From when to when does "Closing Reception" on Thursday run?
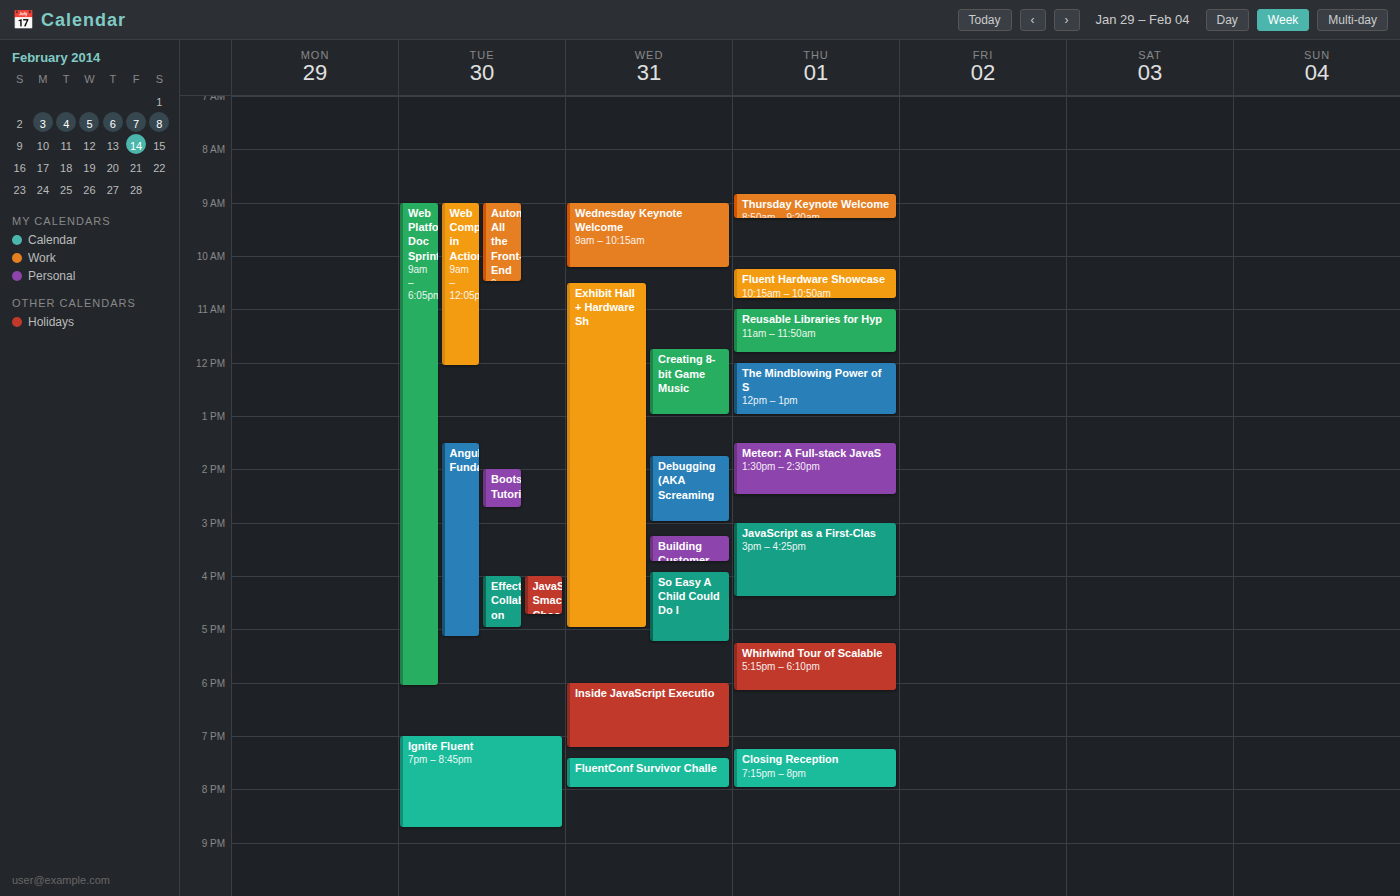
7:15 PM to 8:00 PM